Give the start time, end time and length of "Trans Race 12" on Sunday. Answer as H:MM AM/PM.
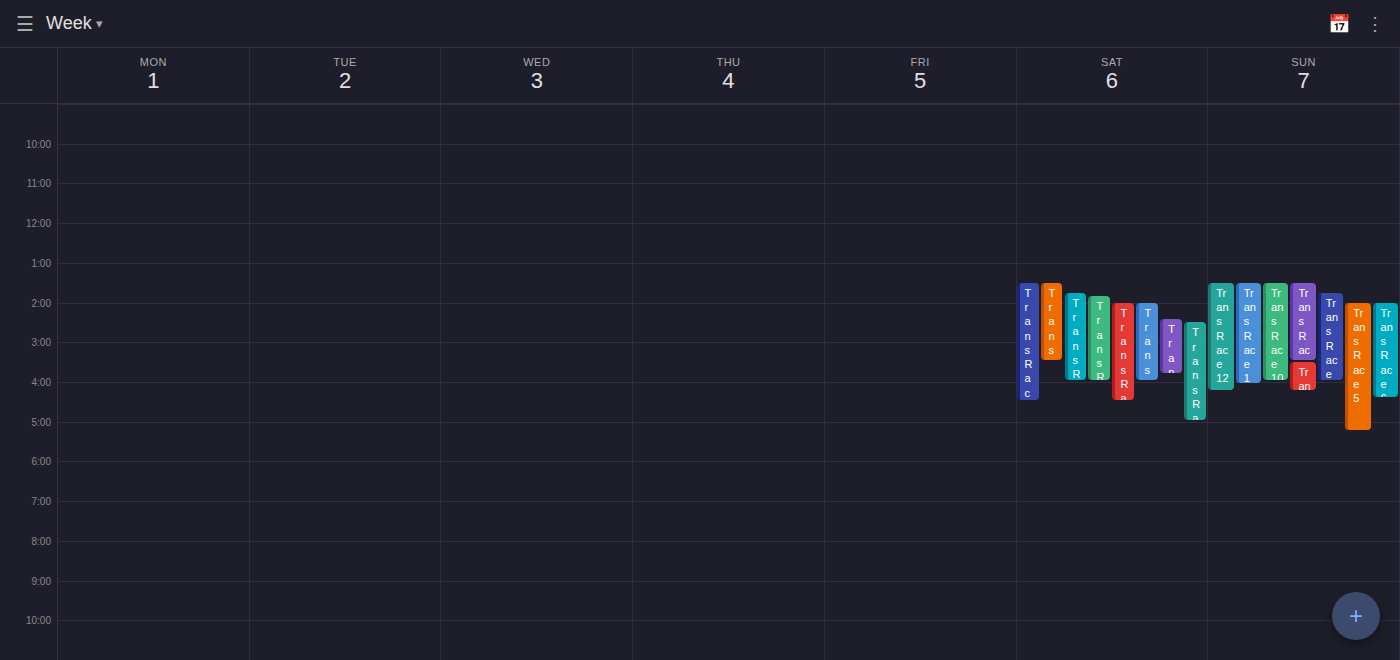
1:30 PM to 4:15 PM, 2 hours 45 minutes